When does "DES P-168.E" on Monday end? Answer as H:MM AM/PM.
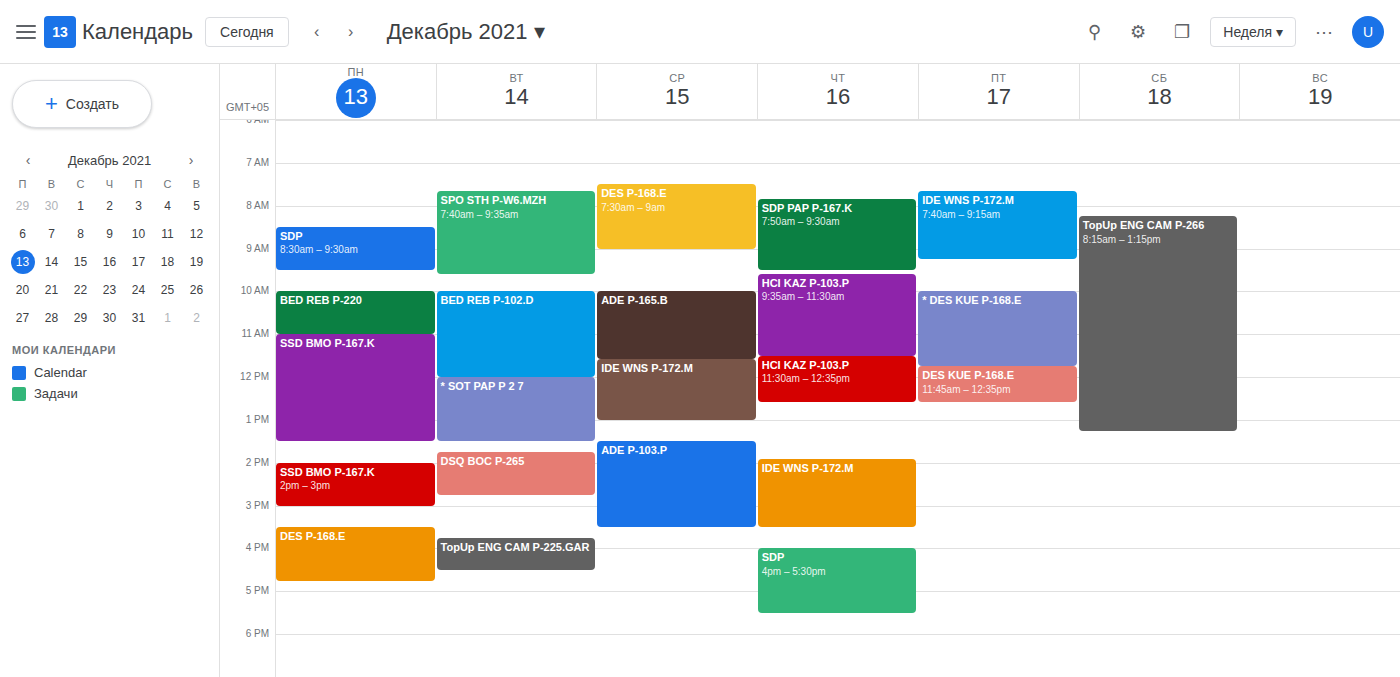
4:45 PM